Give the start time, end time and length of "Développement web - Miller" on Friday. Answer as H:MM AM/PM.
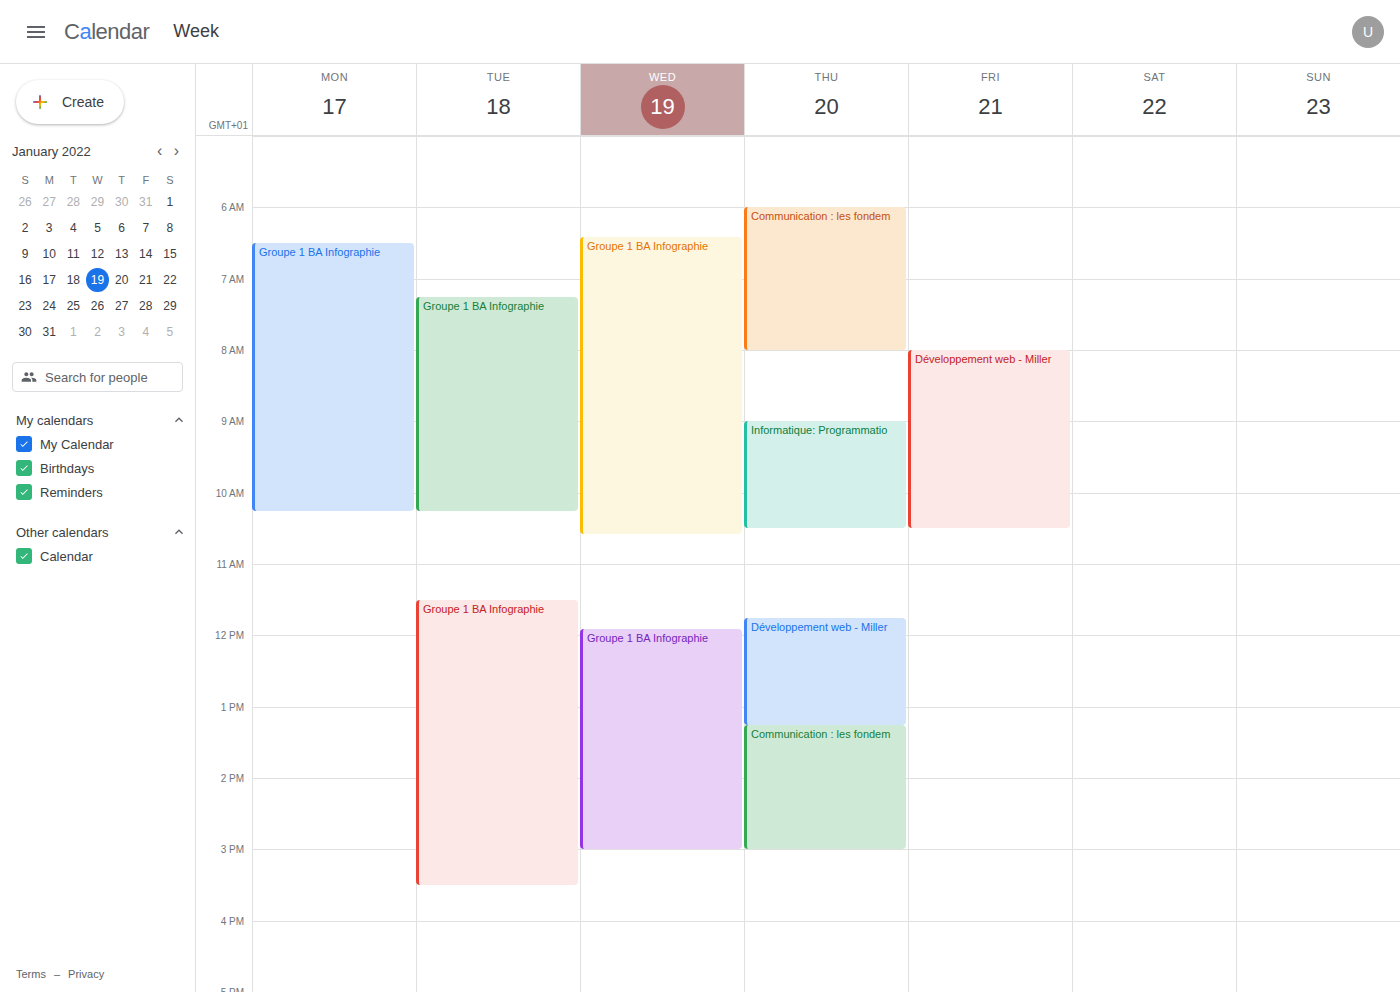
8:00 AM to 10:30 AM, 2 hours 30 minutes